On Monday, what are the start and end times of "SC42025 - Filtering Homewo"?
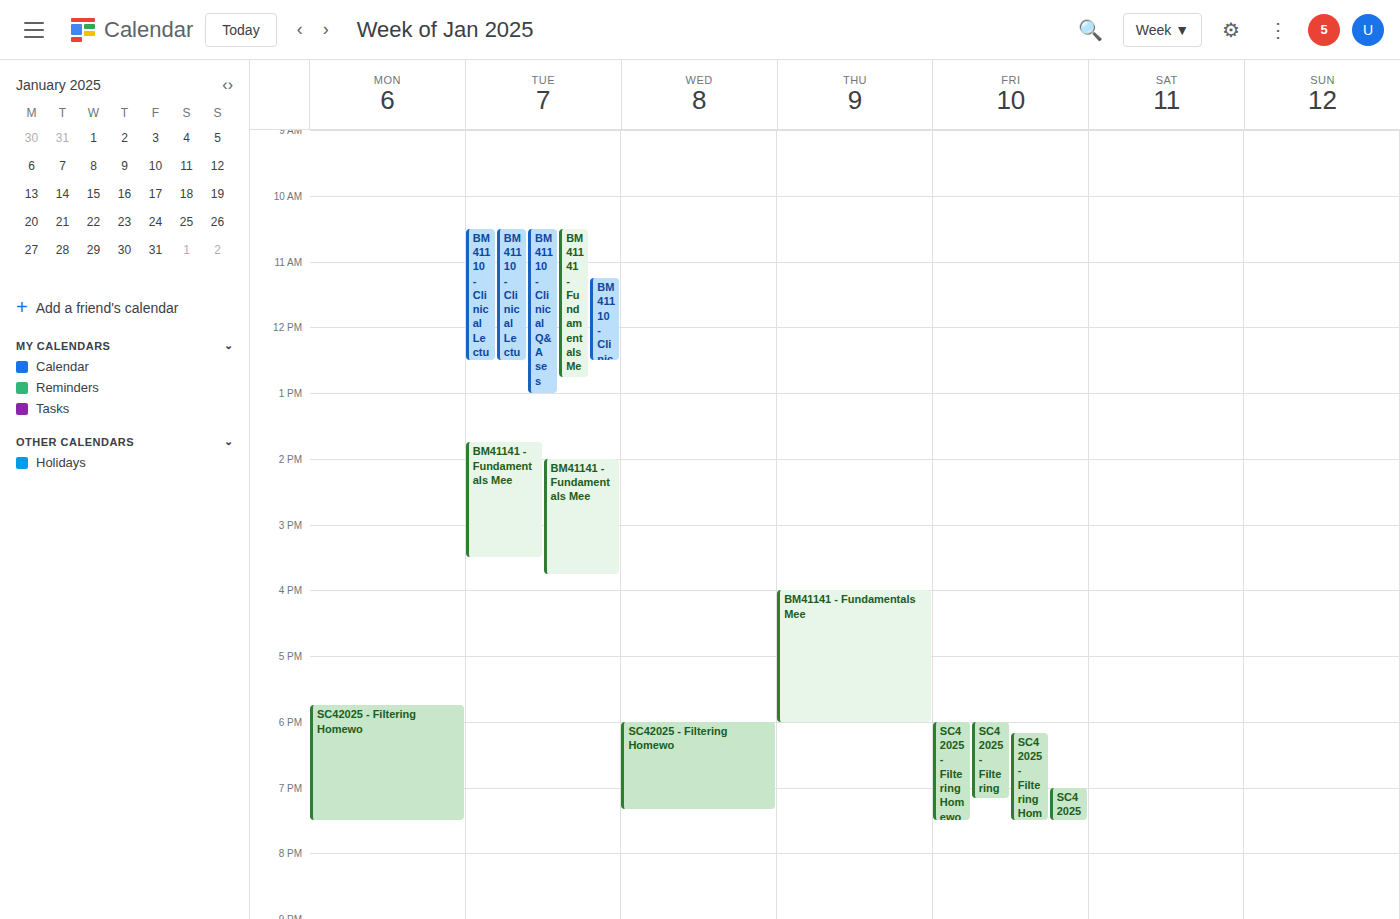
17:45 to 19:30